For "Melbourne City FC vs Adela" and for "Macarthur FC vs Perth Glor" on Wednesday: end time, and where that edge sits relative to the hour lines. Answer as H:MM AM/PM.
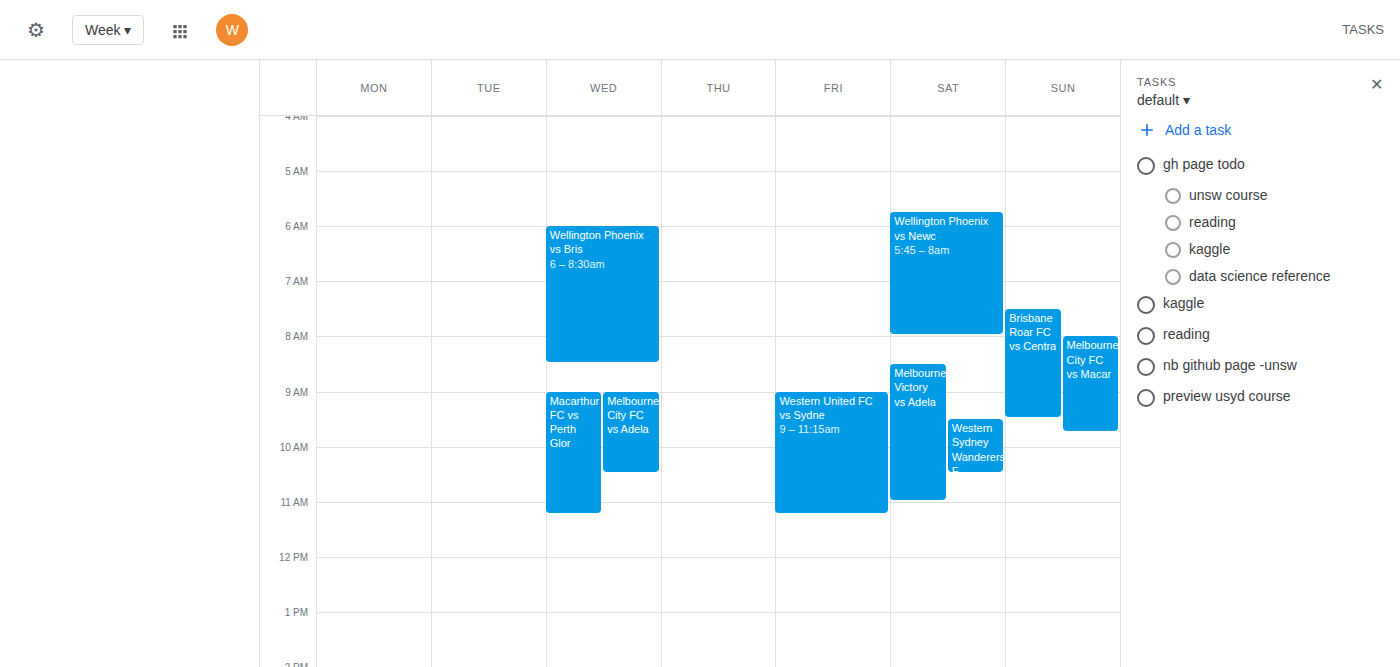
"Melbourne City FC vs Adela": 10:30 AM, halfway between the 10 AM and 11 AM lines. "Macarthur FC vs Perth Glor": 11:15 AM, neither: a quarter of the way from the 11 AM line to the 12 PM line.